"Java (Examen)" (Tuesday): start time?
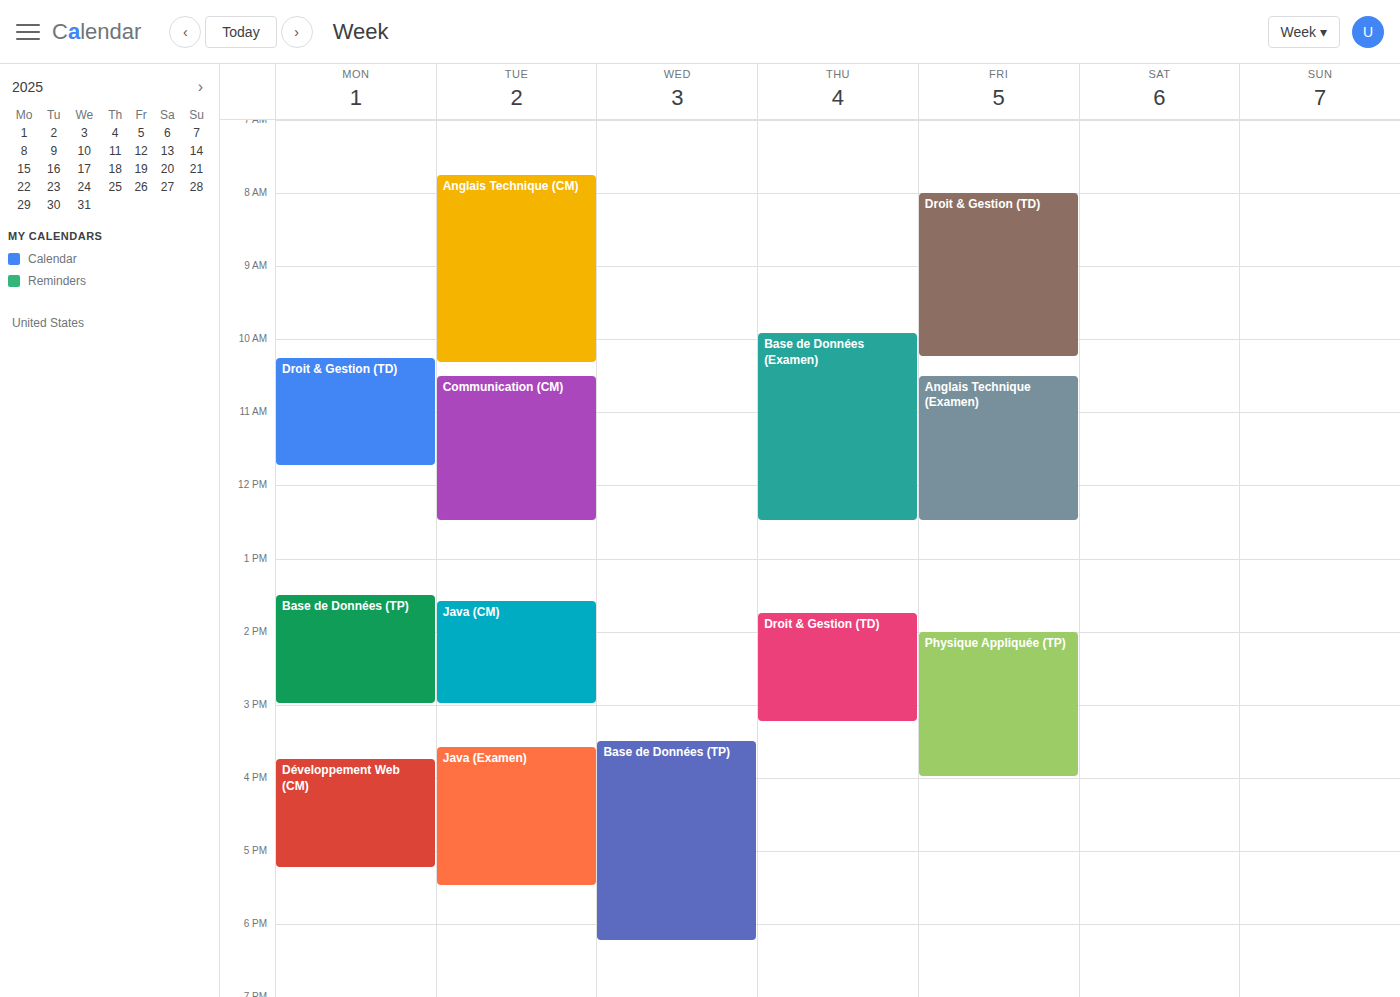
3:35 PM